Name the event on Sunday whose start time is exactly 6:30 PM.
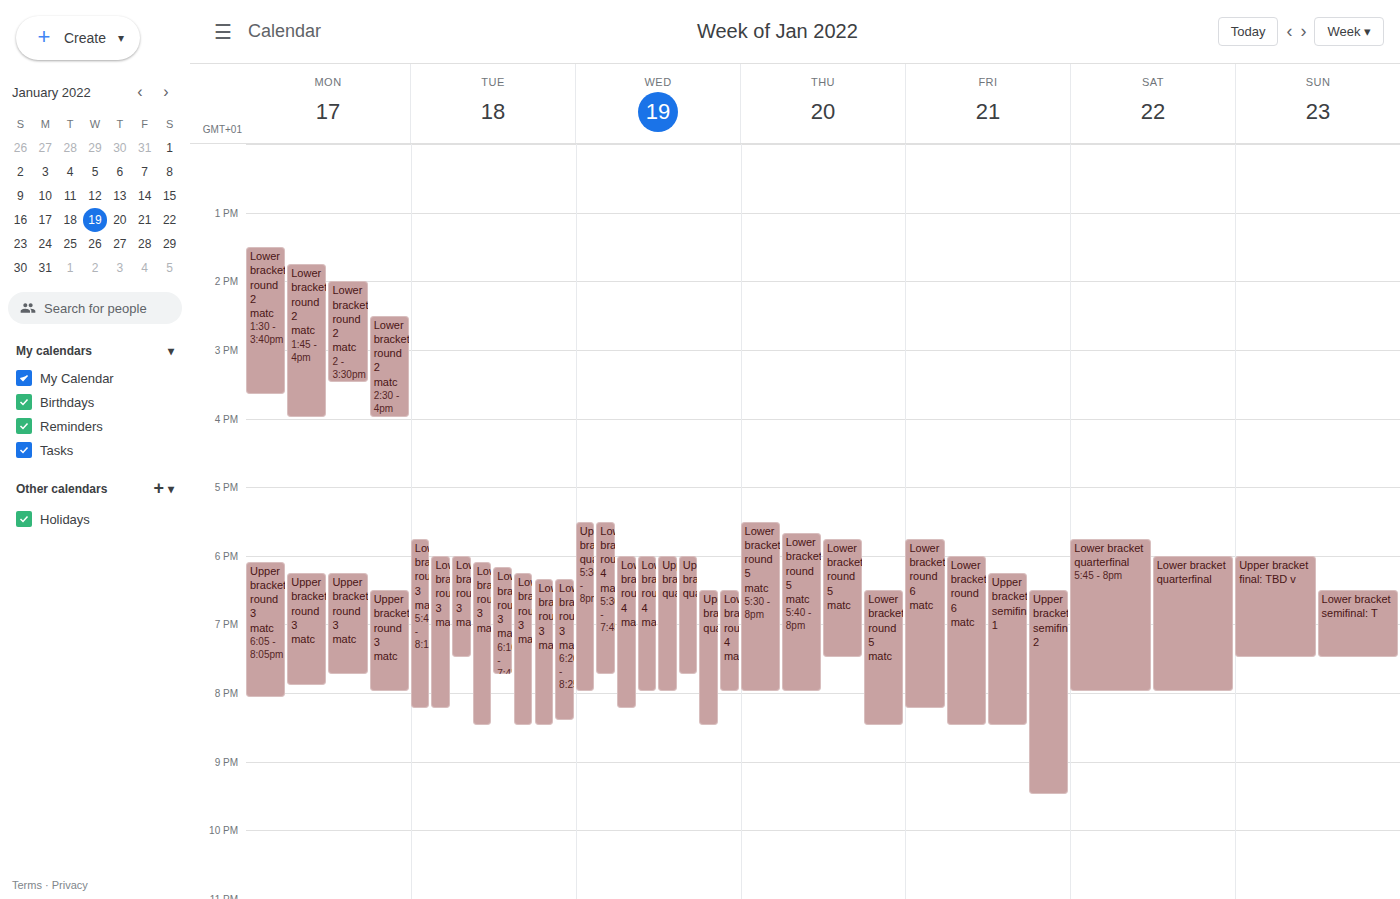
"Lower bracket semifinal: T"